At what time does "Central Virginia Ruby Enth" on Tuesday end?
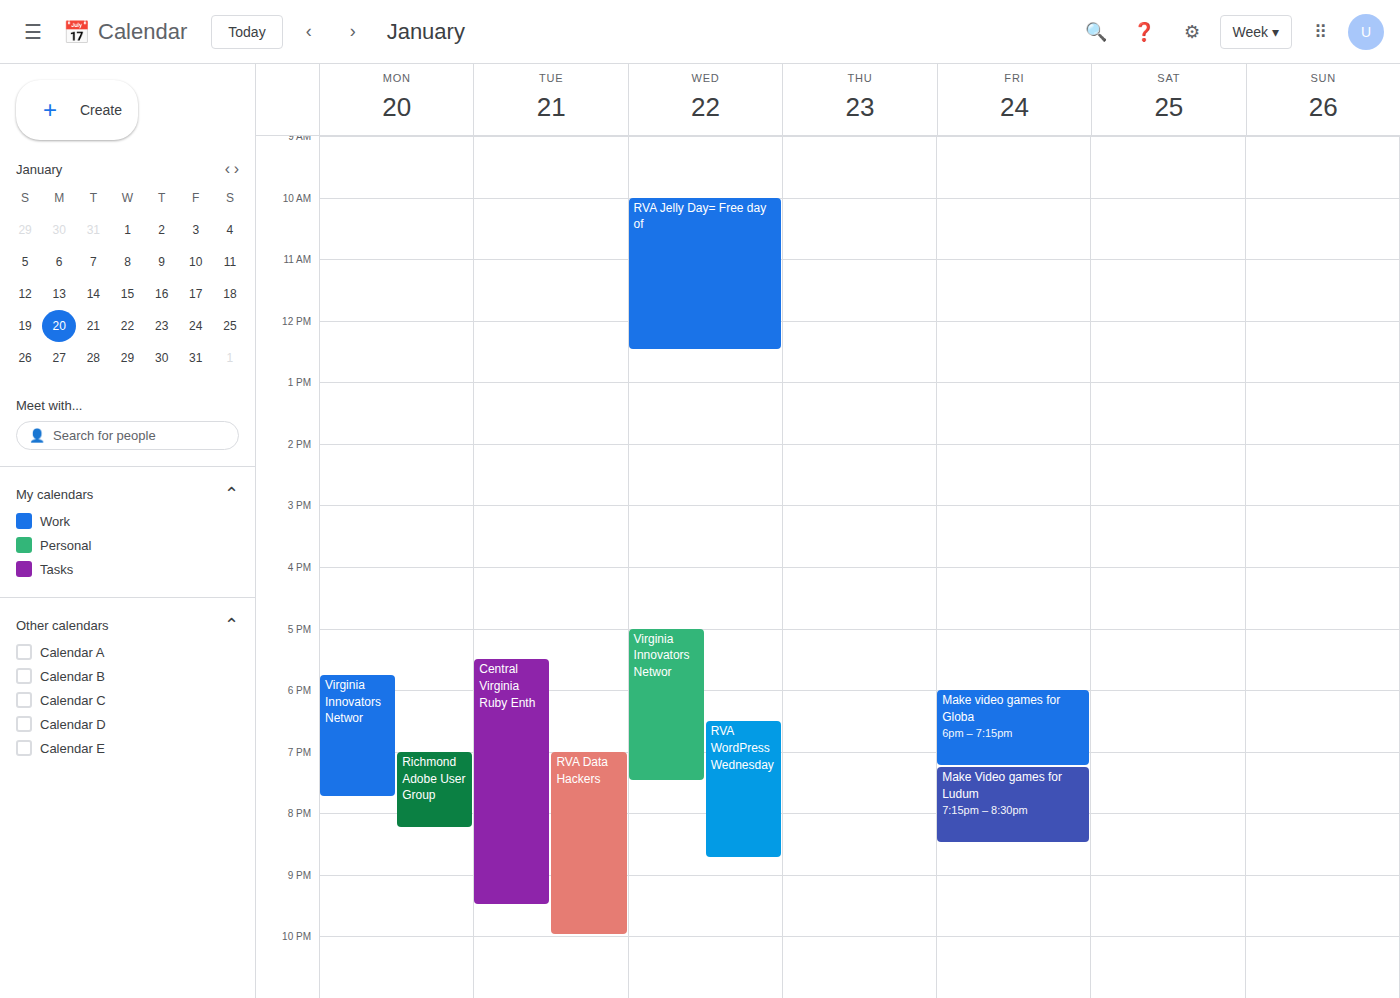
9:30 PM